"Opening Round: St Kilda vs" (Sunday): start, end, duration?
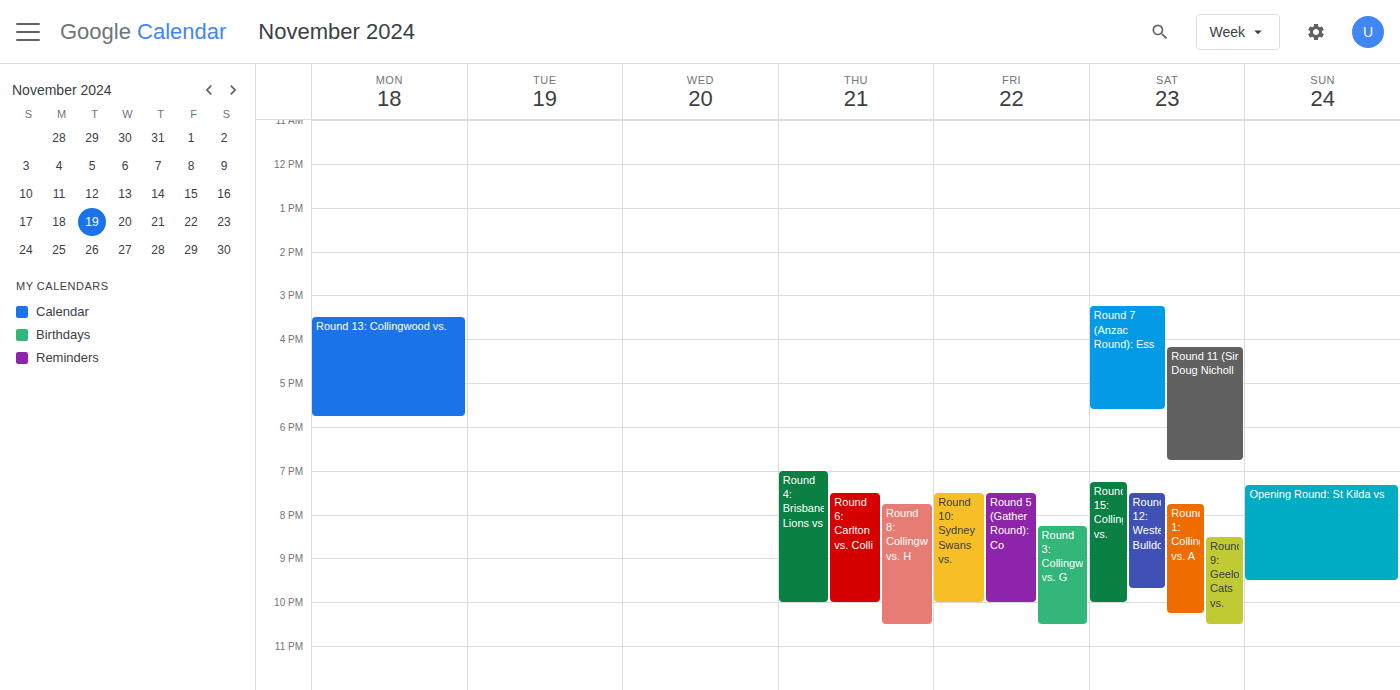
19:20 to 21:30, 2 hours 10 minutes